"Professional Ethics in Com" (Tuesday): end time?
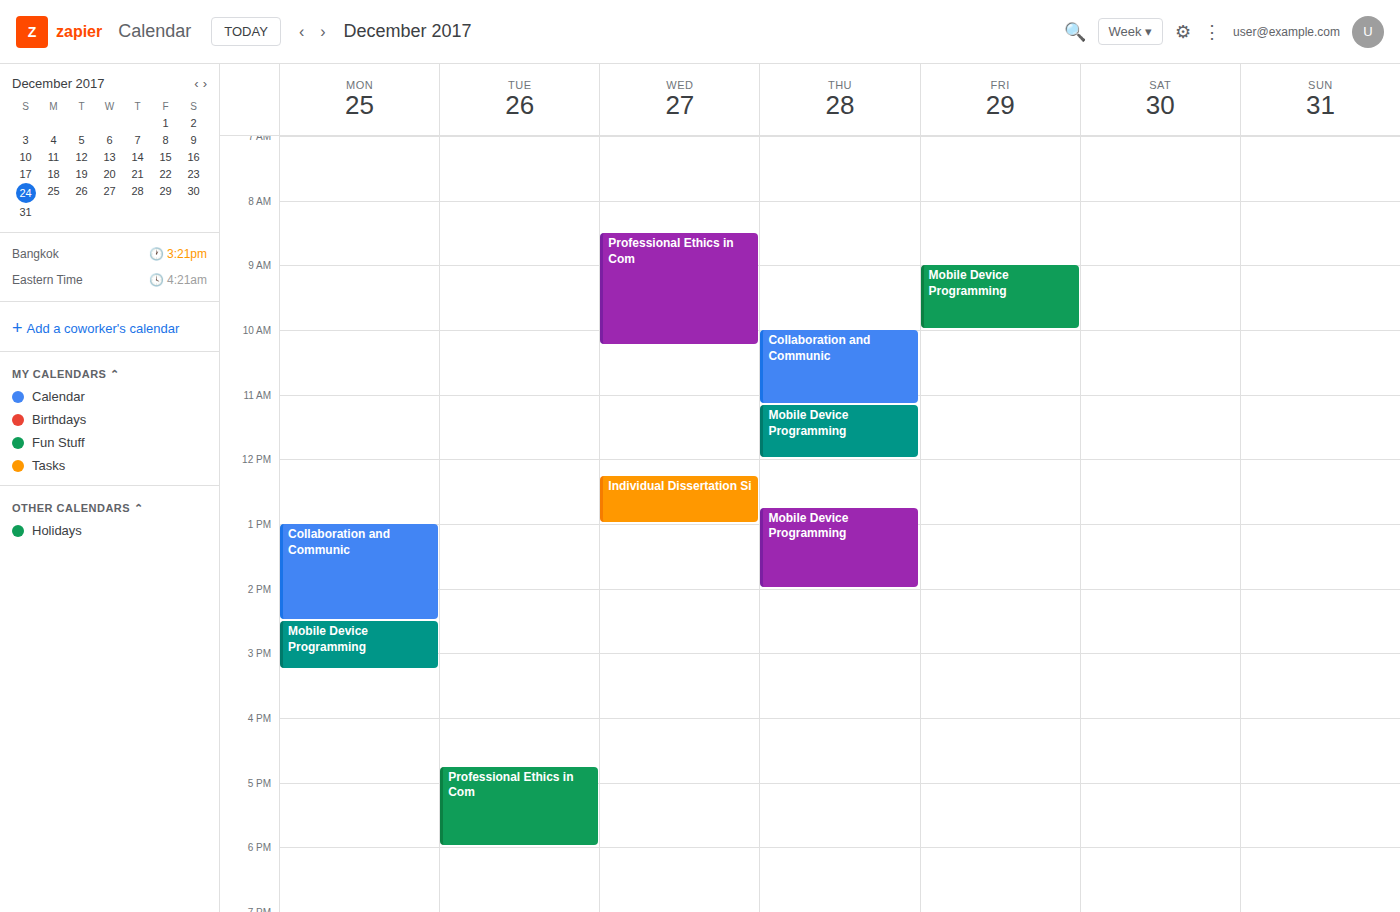
6:00 PM